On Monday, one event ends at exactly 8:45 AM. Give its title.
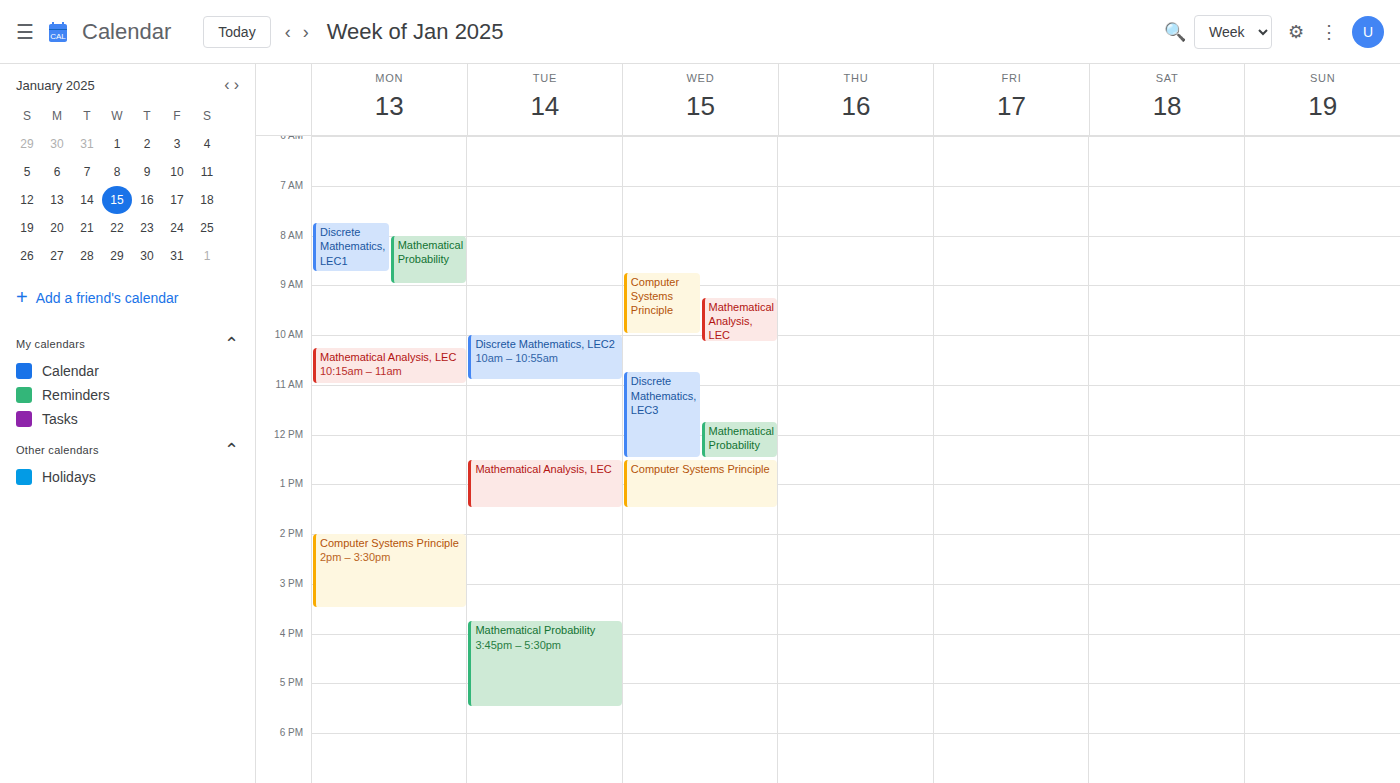
"Discrete Mathematics, LEC1"